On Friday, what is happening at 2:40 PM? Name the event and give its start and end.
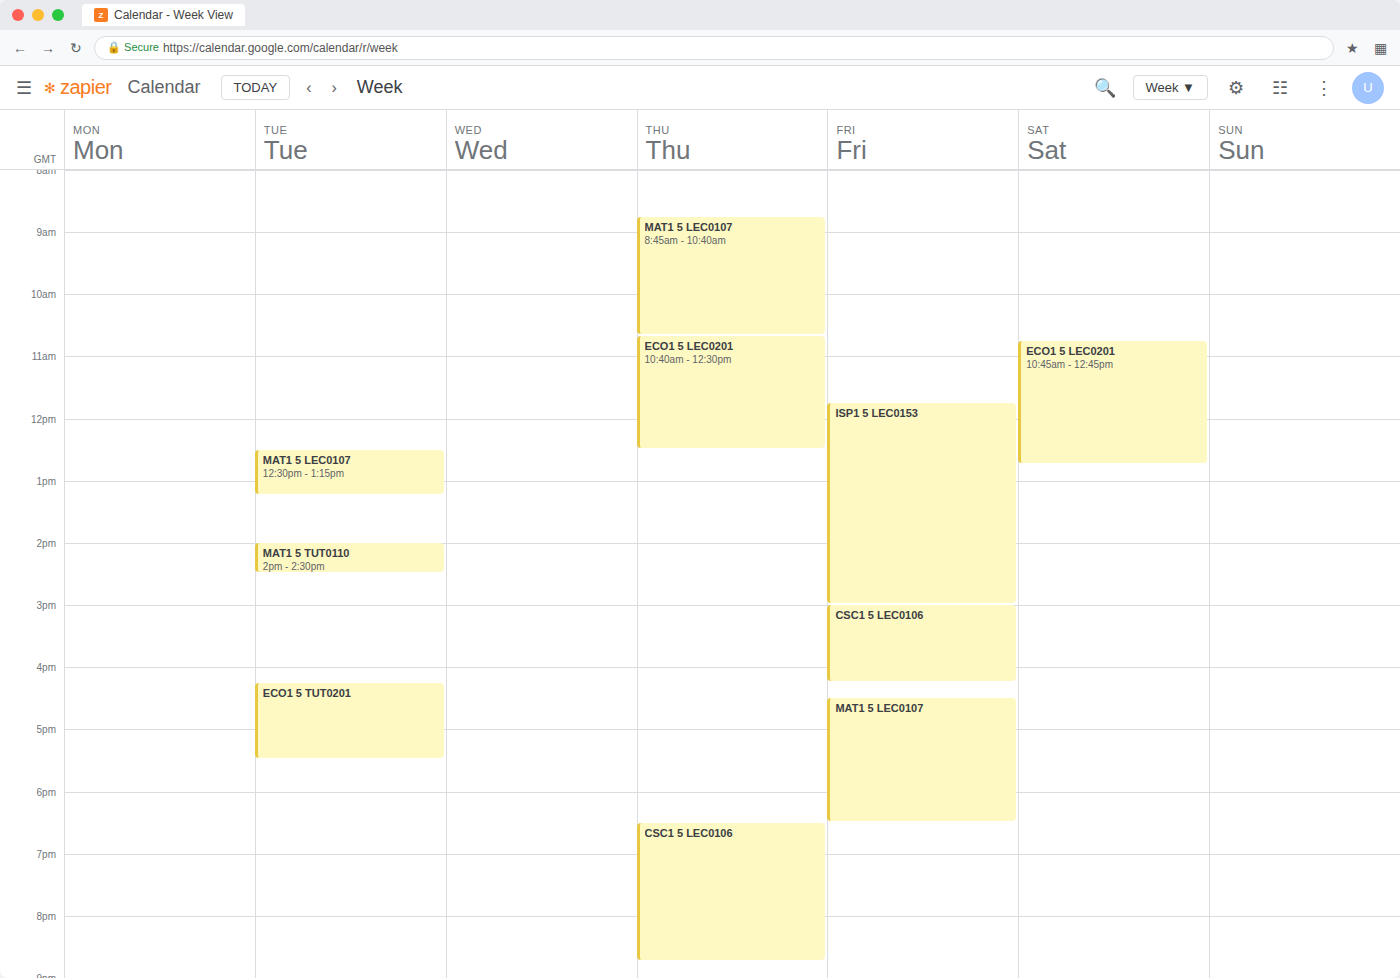
"ISP1 5 LEC0153", 11:45 AM to 3:00 PM